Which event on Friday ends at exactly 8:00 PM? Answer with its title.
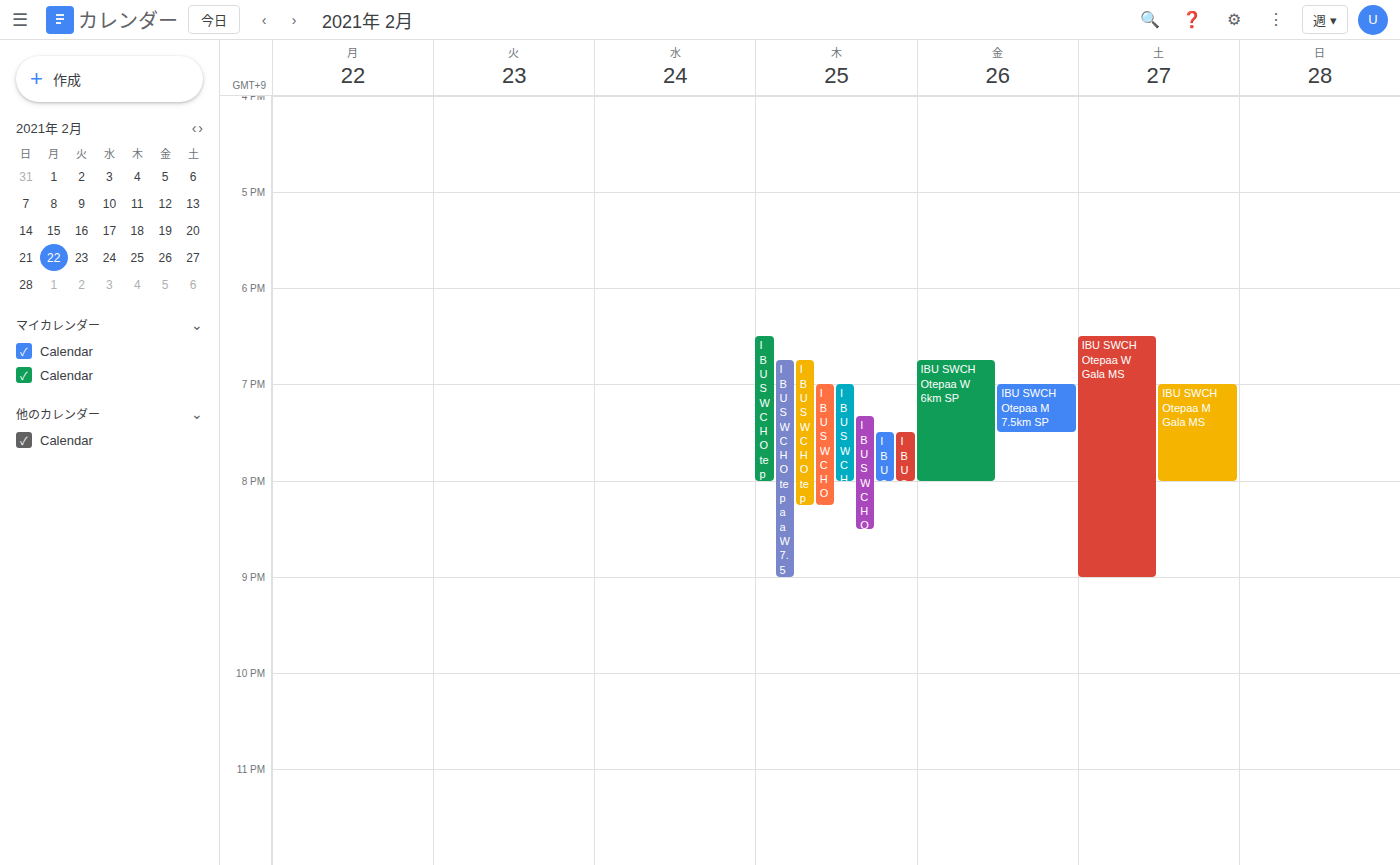
"IBU SWCH Otepaa W 6km SP"